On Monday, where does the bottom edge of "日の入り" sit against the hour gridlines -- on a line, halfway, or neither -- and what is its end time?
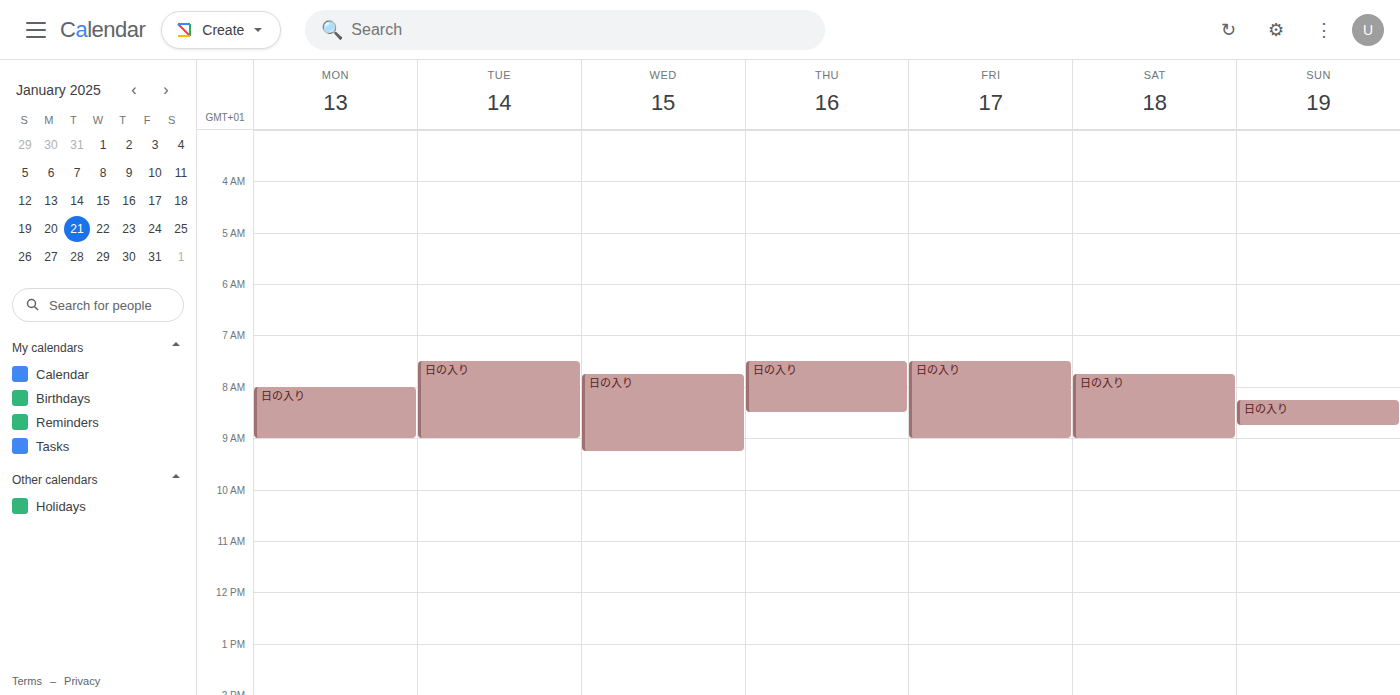
9:00 AM -- exactly on the 9 AM line.